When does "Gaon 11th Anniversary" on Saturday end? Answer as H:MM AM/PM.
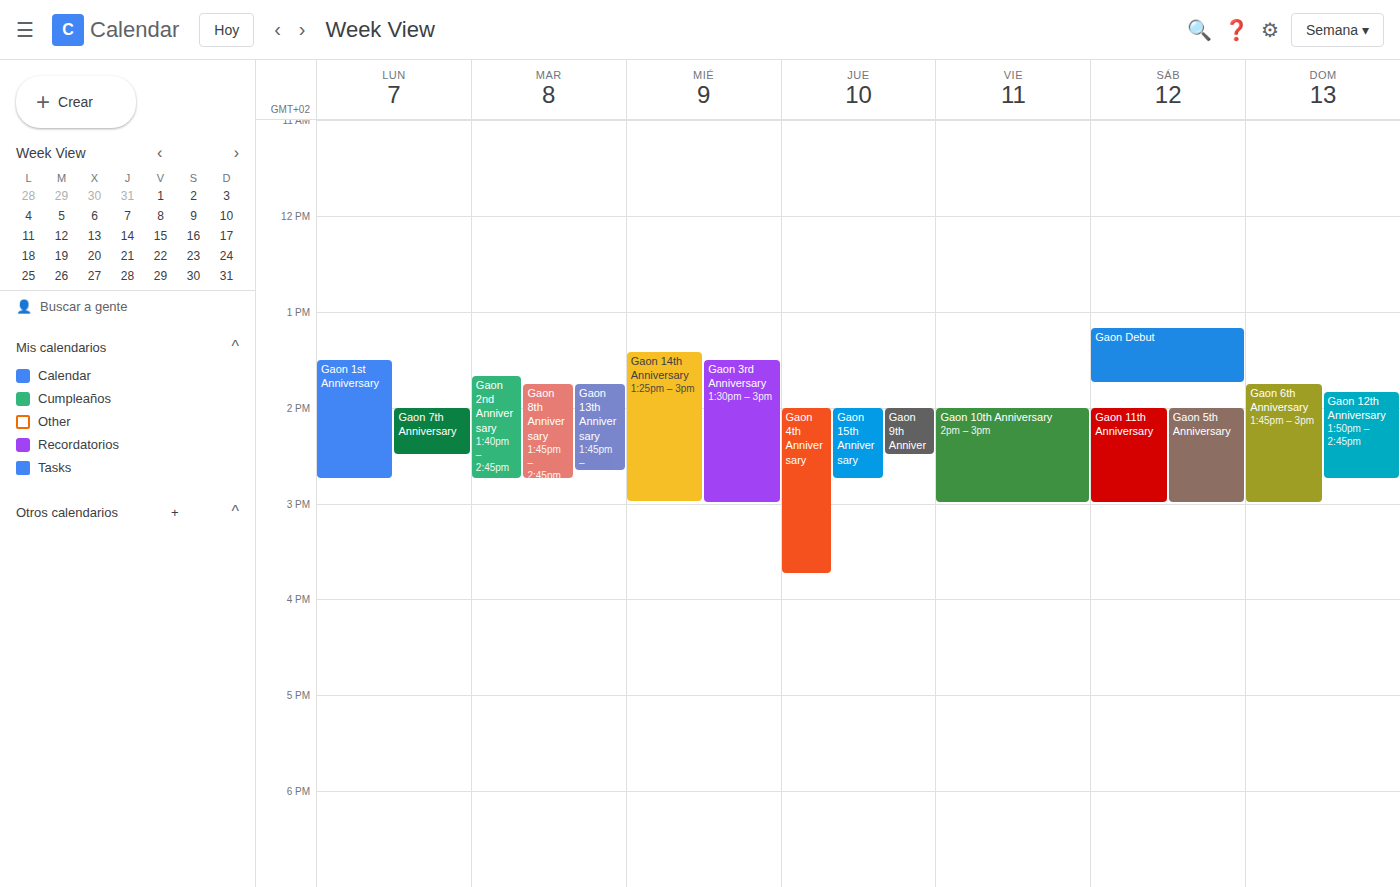
3:00 PM